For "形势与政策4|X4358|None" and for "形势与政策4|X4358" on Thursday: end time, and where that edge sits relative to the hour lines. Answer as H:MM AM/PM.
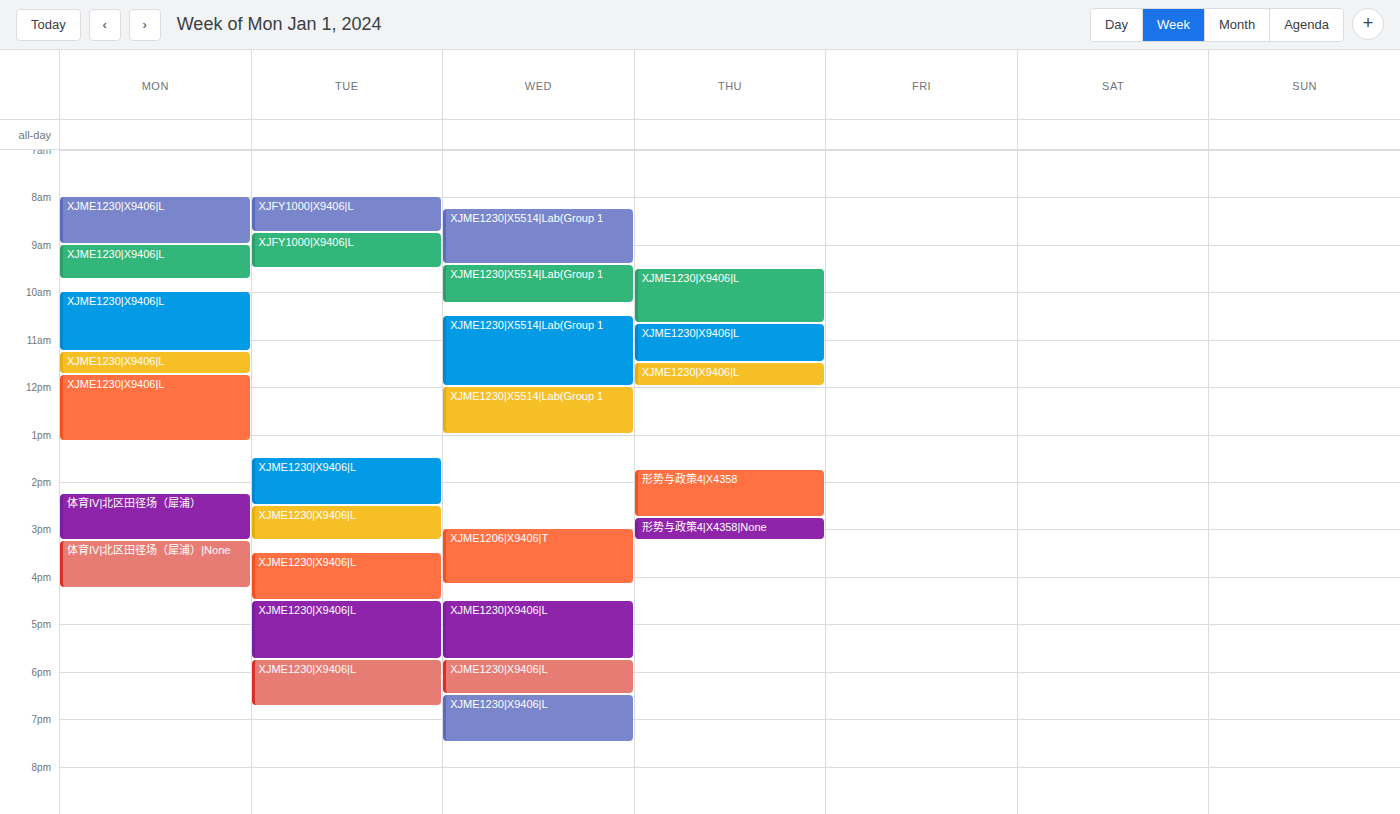
"形势与政策4|X4358|None": 3:15 PM, neither: a quarter of the way from the 3 PM line to the 4 PM line. "形势与政策4|X4358": 2:45 PM, neither: three quarters of the way from the 2 PM line to the 3 PM line.